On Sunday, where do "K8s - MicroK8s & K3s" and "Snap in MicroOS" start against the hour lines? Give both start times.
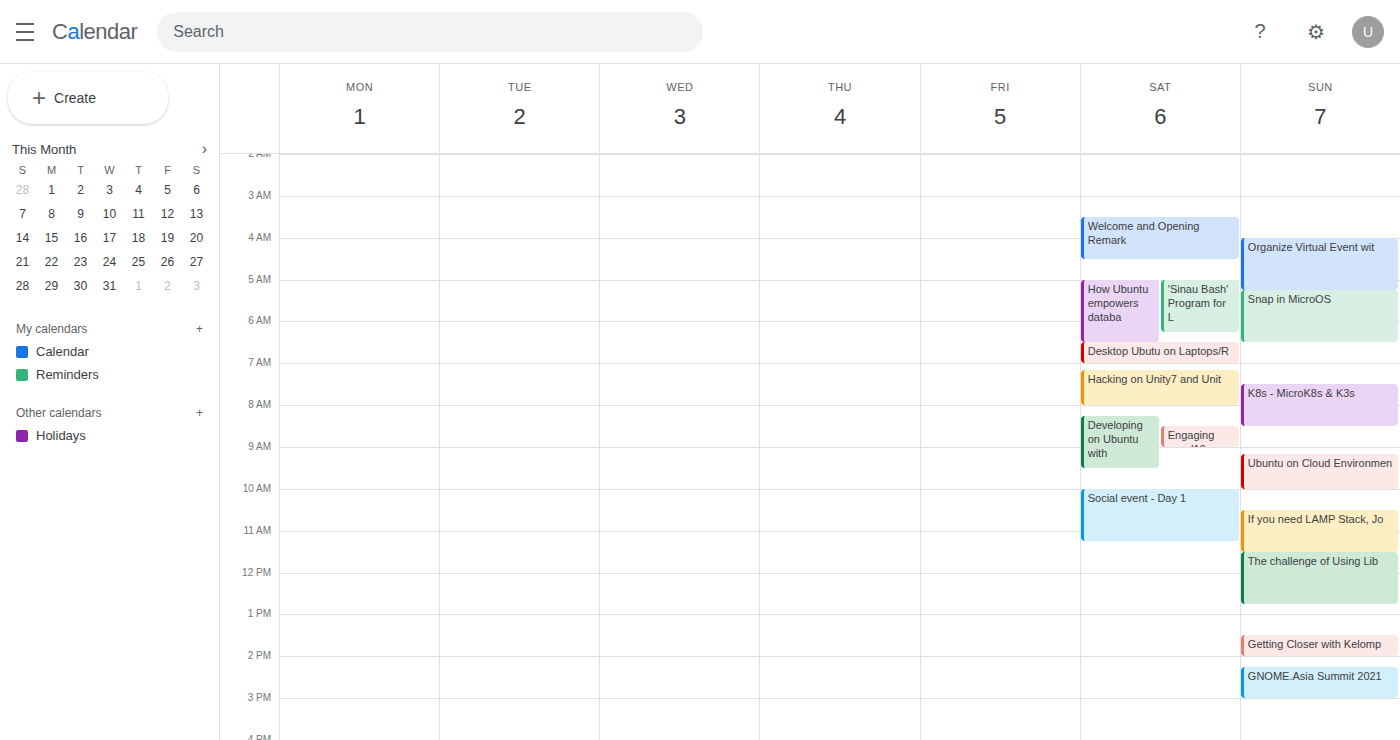
"K8s - MicroK8s & K3s": 7:30 AM, halfway between the 7 AM and 8 AM lines. "Snap in MicroOS": 5:15 AM, neither: a quarter of the way from the 5 AM line to the 6 AM line.